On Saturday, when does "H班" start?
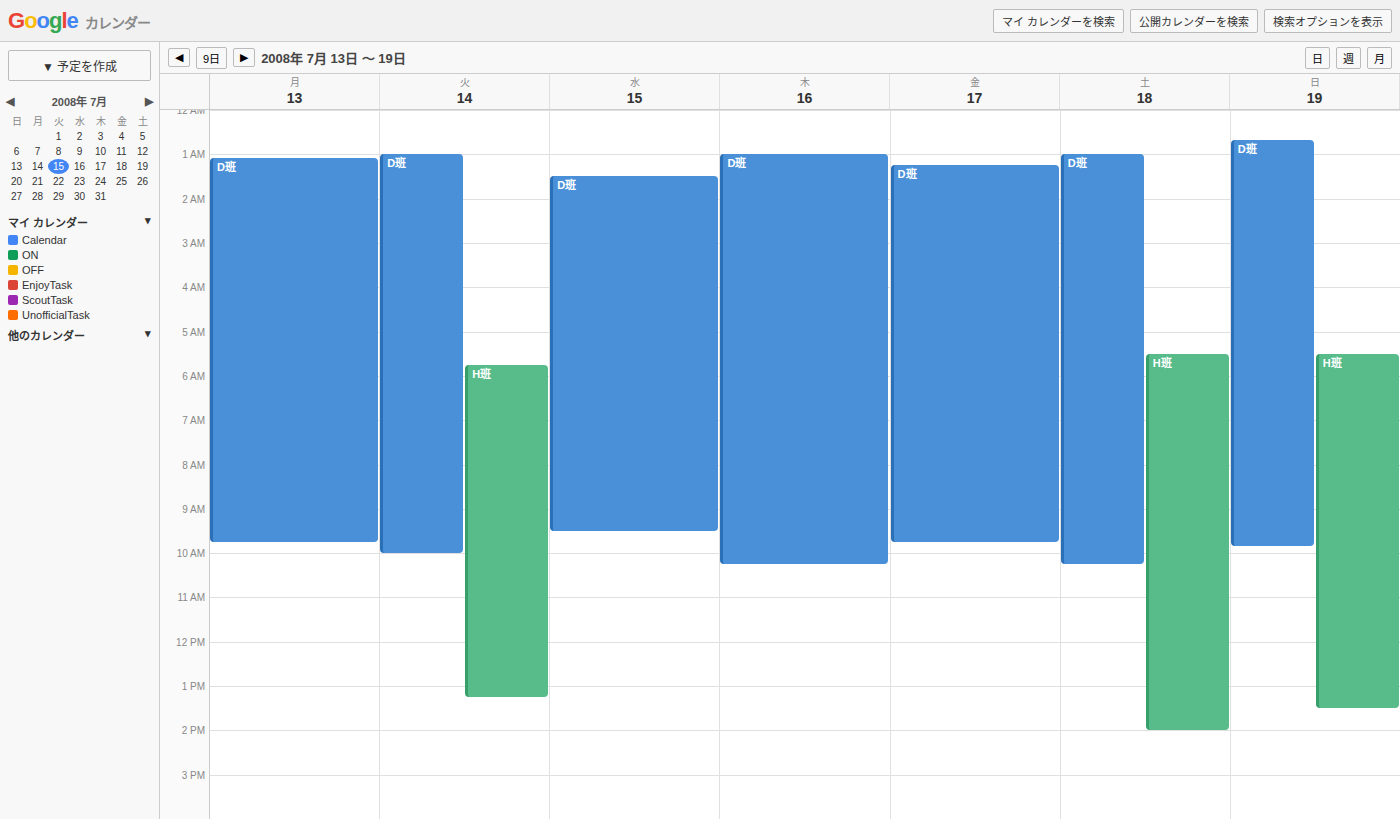
5:30 AM